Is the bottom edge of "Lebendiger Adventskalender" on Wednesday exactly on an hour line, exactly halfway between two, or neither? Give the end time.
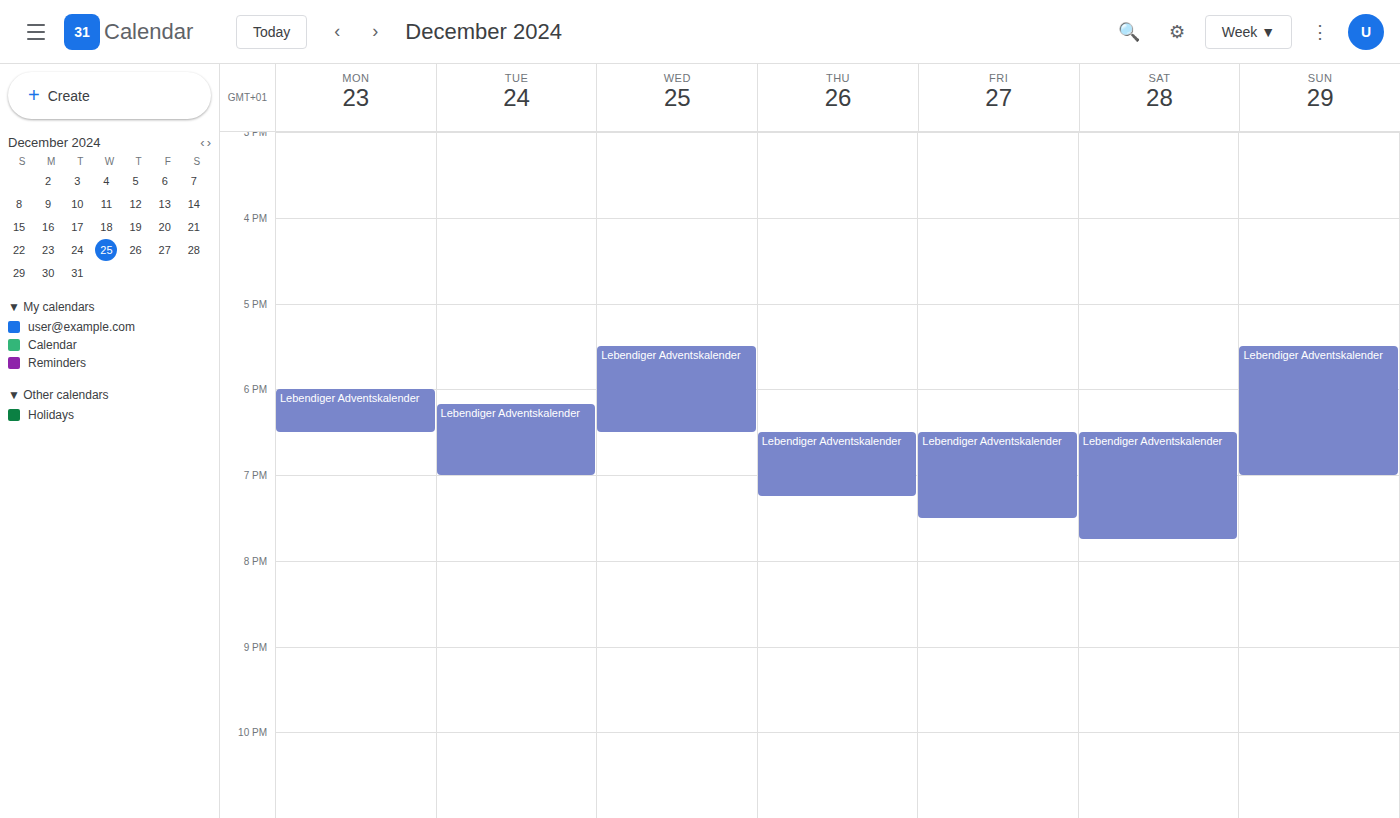
6:30 PM -- halfway between the 6 PM and 7 PM lines.